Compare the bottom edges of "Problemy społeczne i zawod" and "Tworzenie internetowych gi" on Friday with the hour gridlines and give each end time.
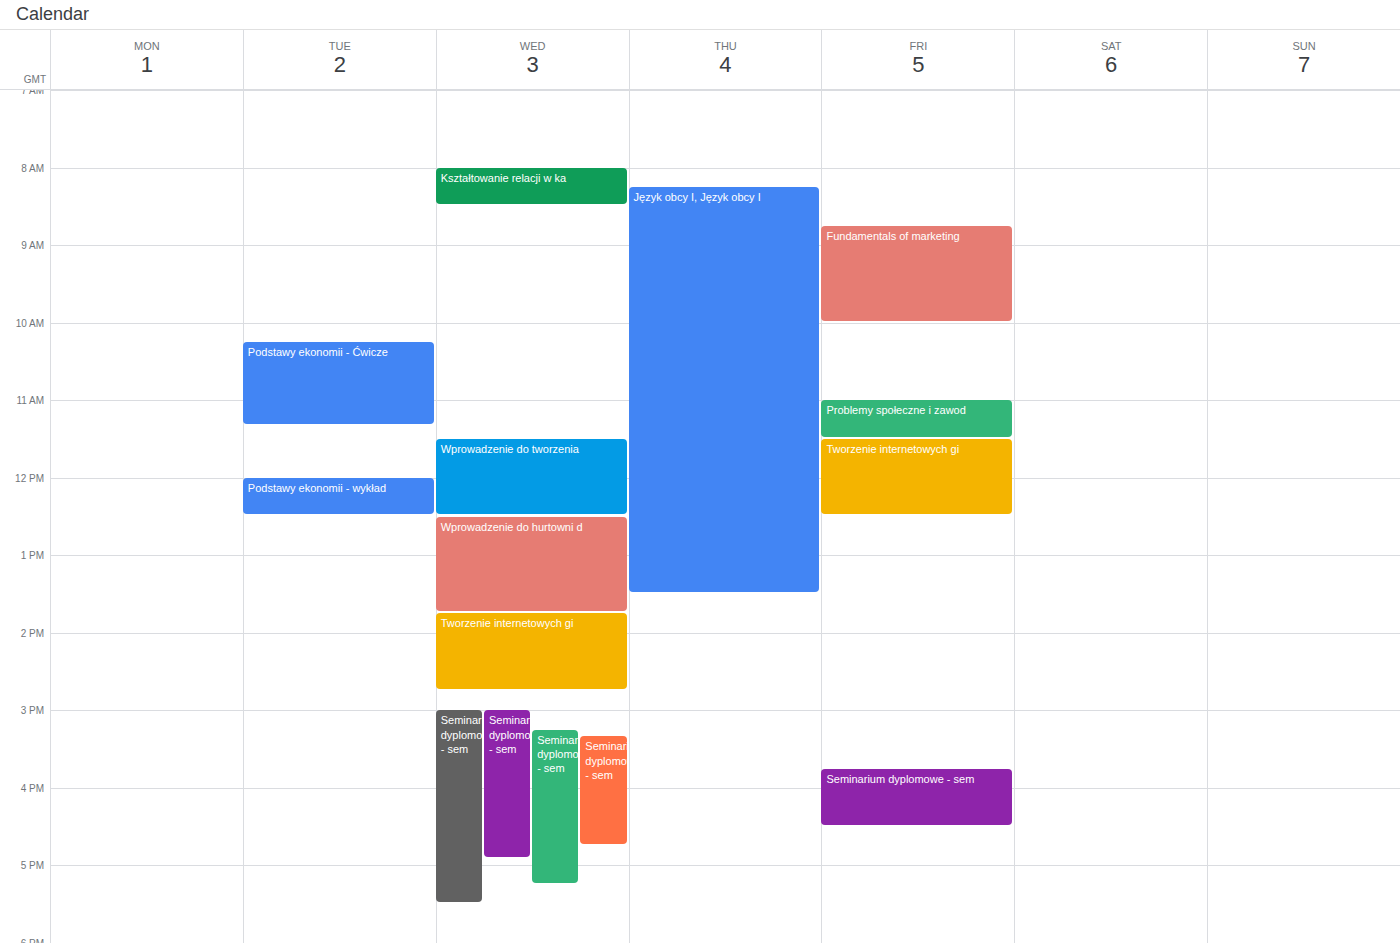
"Problemy społeczne i zawod": 11:30, halfway between the 11:00 and 12:00 lines. "Tworzenie internetowych gi": 12:30, halfway between the 12:00 and 13:00 lines.